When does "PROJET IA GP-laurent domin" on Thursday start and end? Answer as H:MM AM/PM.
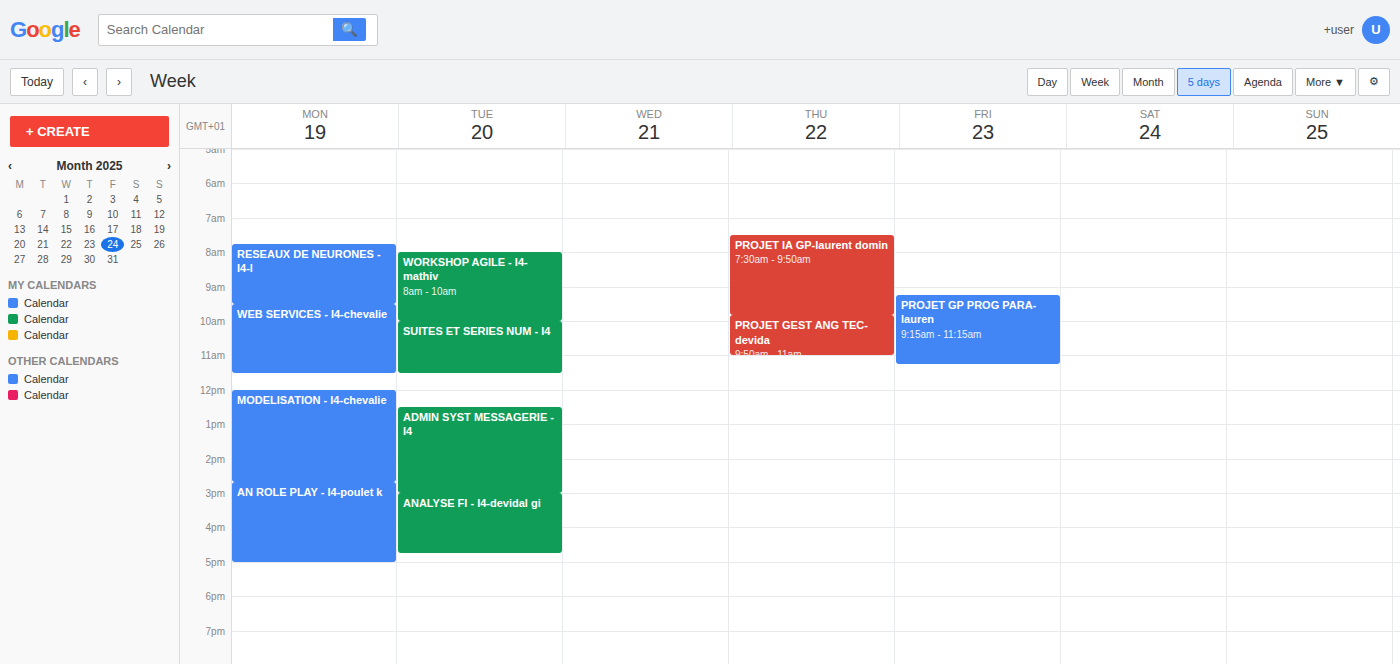
7:30 AM to 9:50 AM